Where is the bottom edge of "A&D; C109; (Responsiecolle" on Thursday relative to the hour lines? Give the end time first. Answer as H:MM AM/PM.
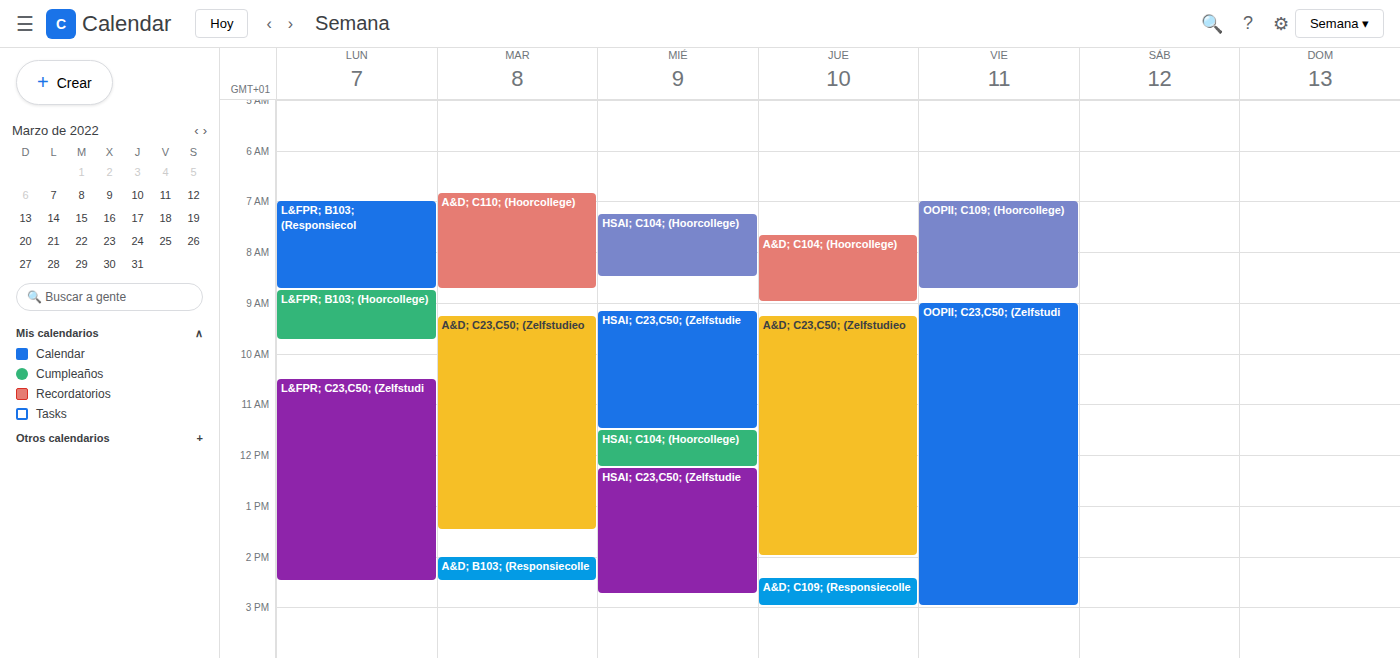
3:00 PM -- exactly on the 3 PM line.